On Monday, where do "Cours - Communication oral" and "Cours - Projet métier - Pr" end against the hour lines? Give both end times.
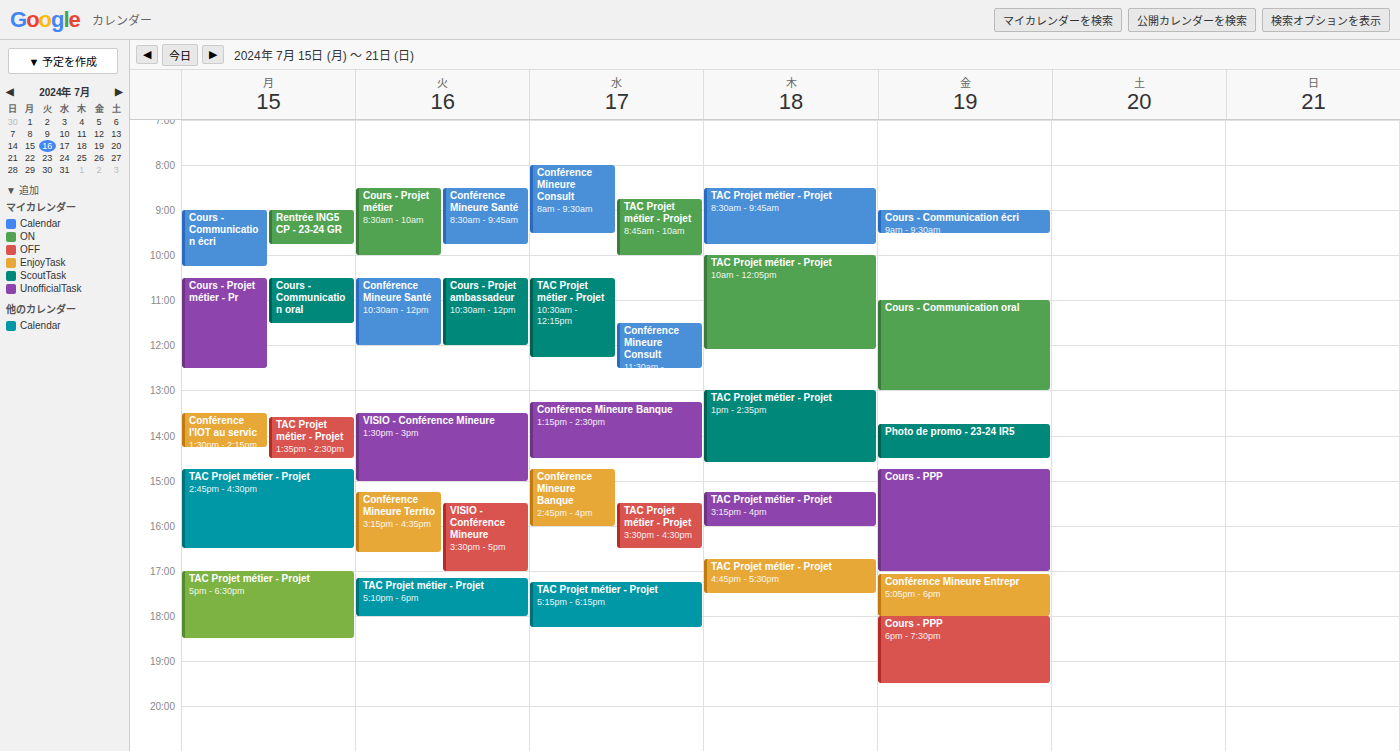
"Cours - Communication oral": 11:30 AM, halfway between the 11 AM and 12 PM lines. "Cours - Projet métier - Pr": 12:30 PM, halfway between the 12 PM and 1 PM lines.